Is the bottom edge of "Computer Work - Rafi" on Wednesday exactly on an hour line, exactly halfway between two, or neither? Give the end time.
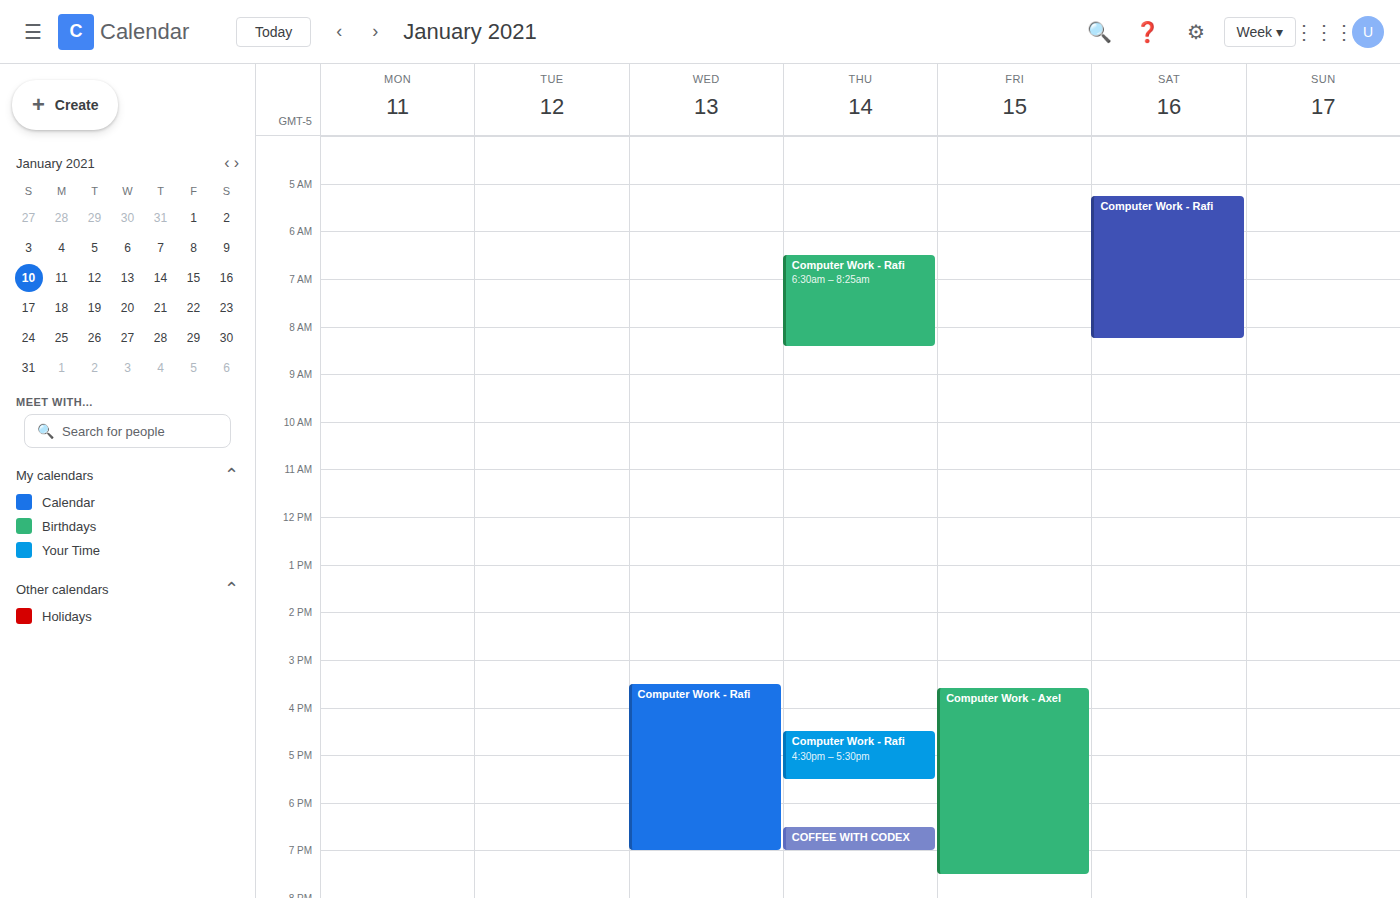
7:00 PM -- exactly on the 7 PM line.